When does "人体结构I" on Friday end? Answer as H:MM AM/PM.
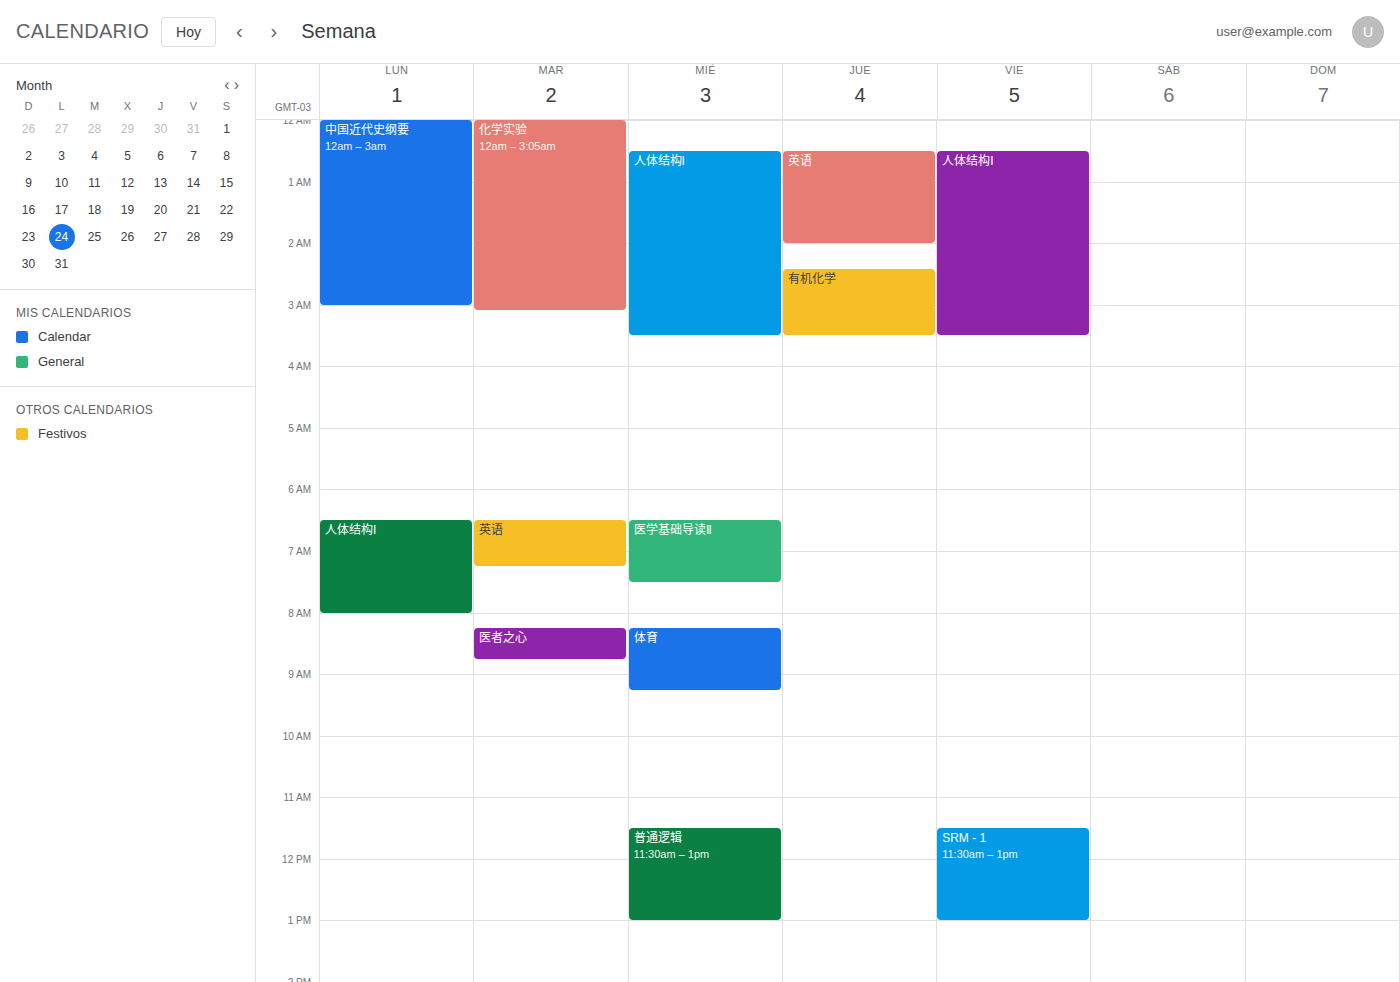
3:30 AM